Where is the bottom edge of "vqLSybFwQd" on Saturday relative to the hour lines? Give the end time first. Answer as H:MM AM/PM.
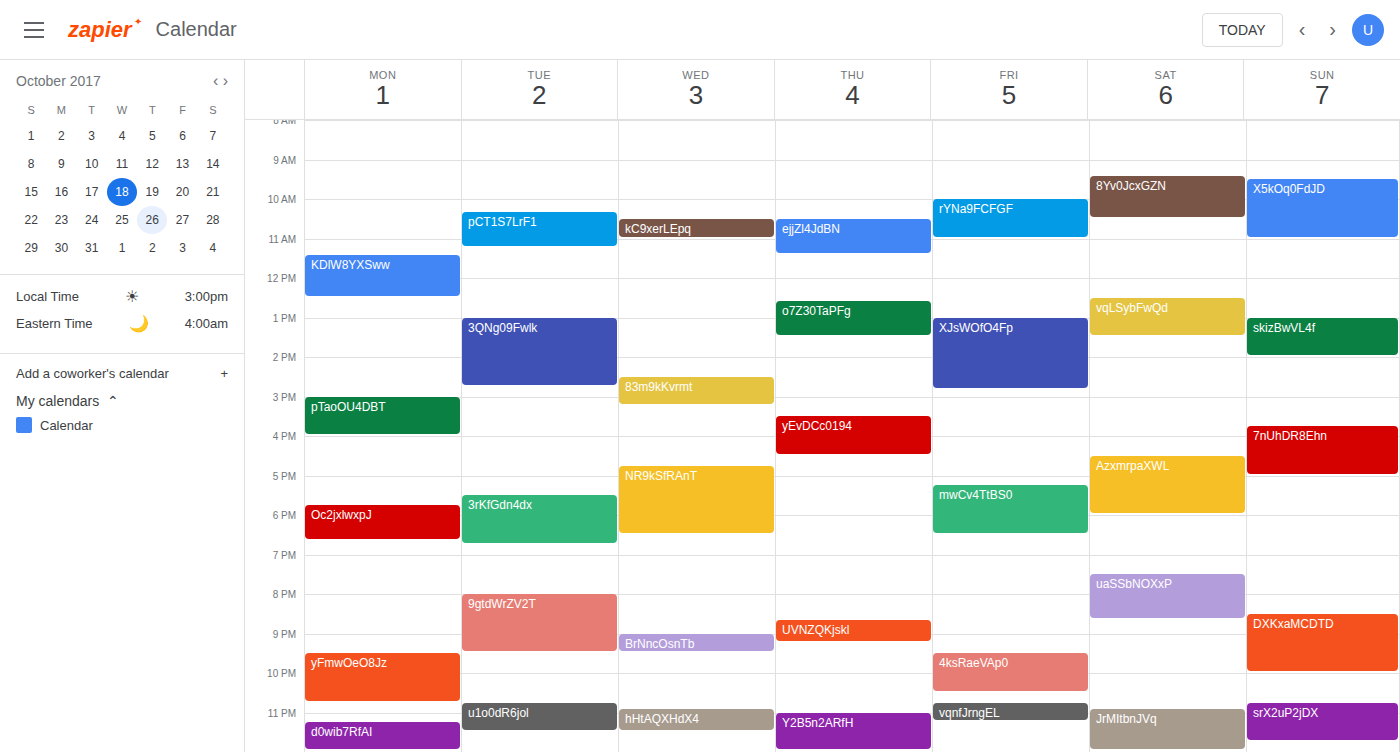
1:30 PM -- halfway between the 1 PM and 2 PM lines.